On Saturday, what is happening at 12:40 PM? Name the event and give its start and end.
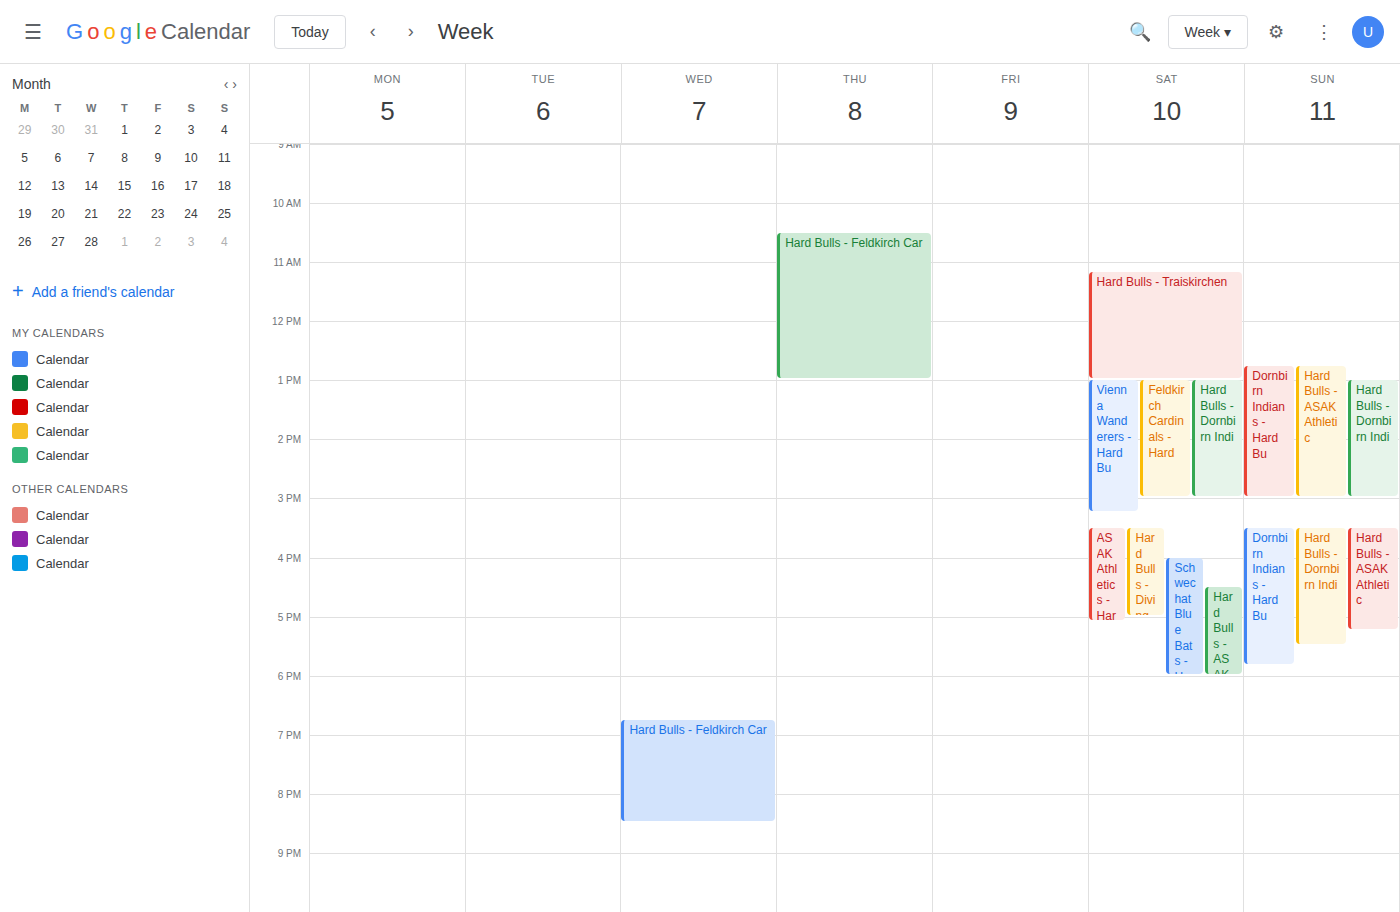
"Hard Bulls - Traiskirchen", 11:10 AM to 1:00 PM